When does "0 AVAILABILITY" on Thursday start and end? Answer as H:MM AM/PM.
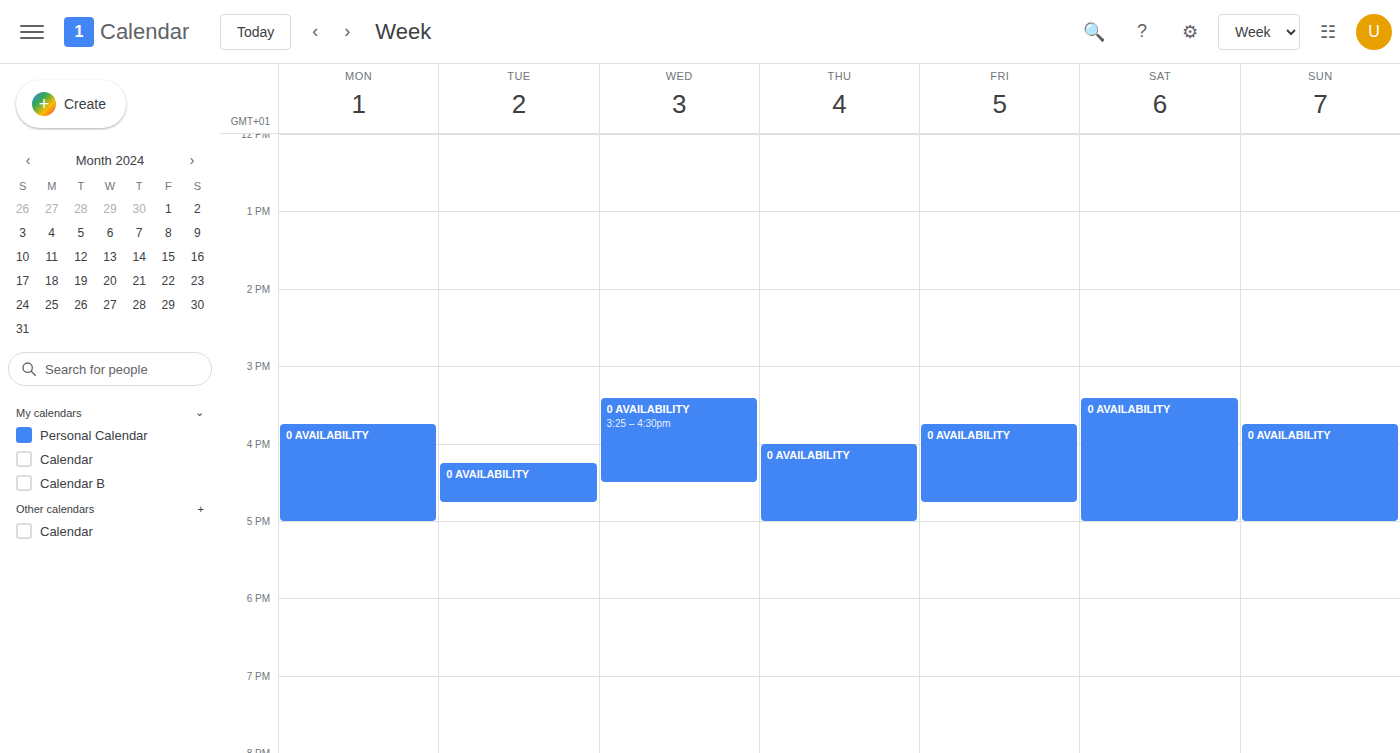
4:00 PM to 5:00 PM